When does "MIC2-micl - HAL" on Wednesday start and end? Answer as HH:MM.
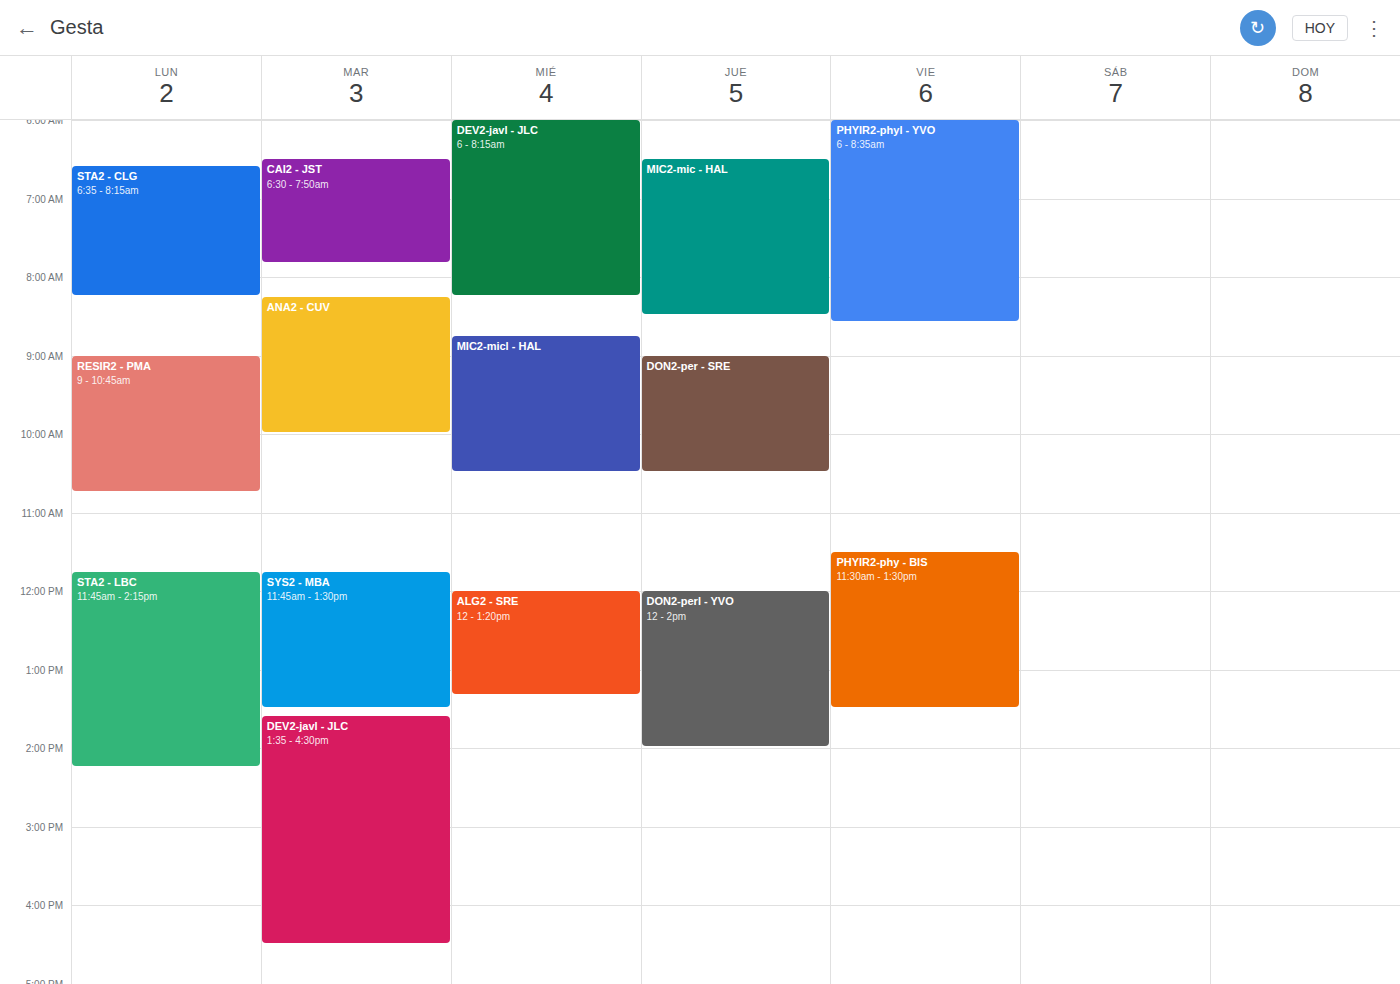
08:45 to 10:30